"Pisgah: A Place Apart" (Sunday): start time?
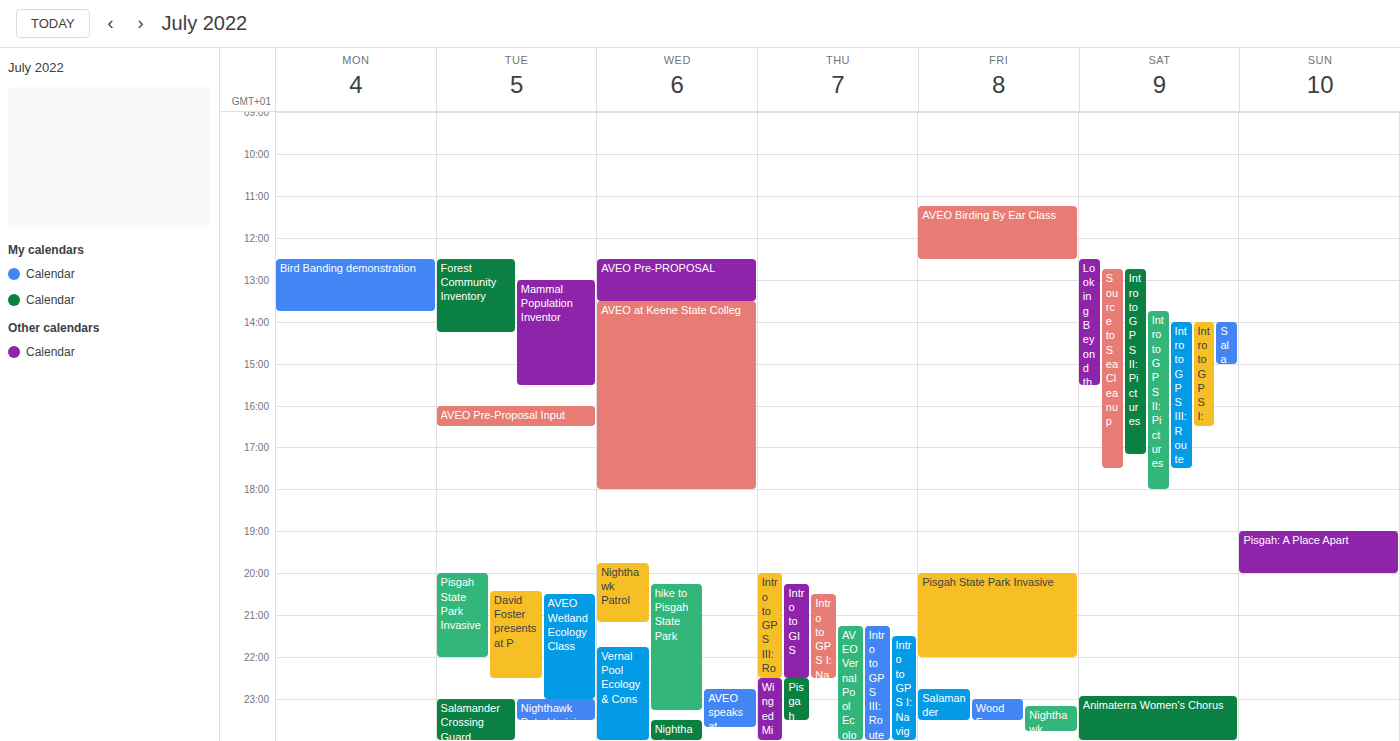
7:00 PM